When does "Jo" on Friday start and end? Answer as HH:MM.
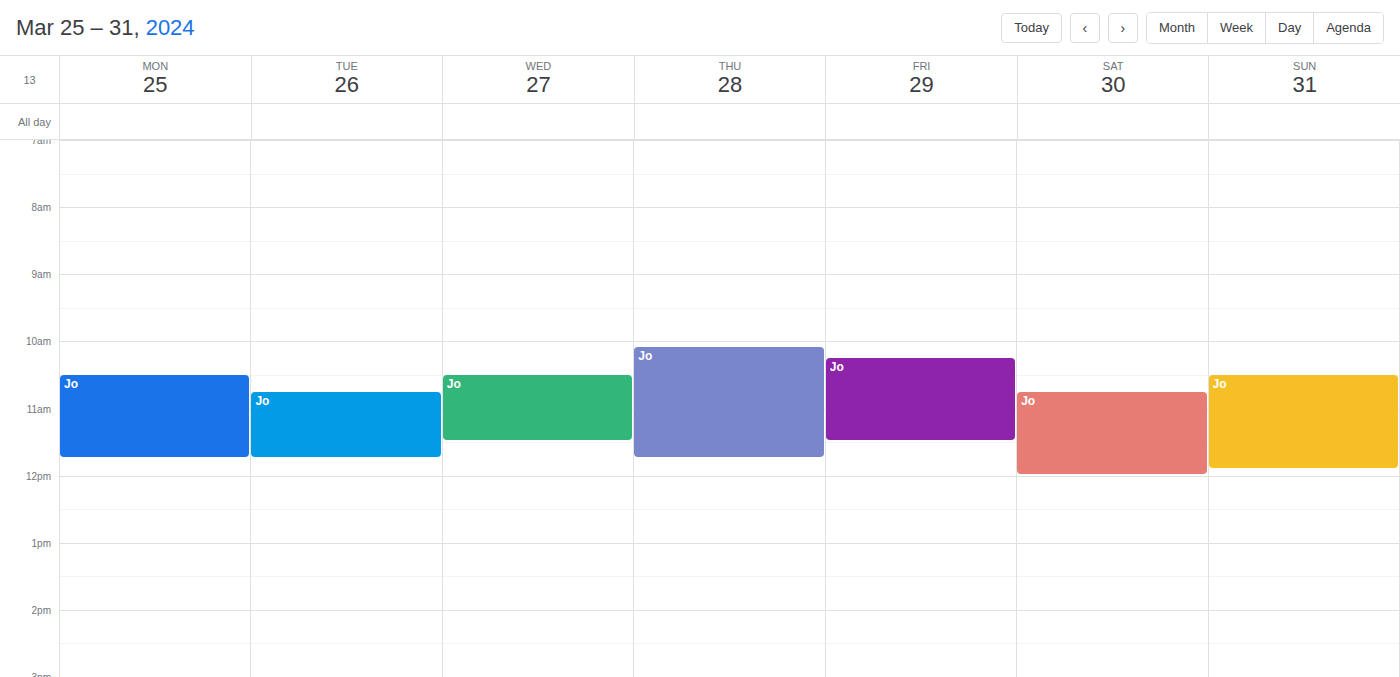
10:15 to 11:30